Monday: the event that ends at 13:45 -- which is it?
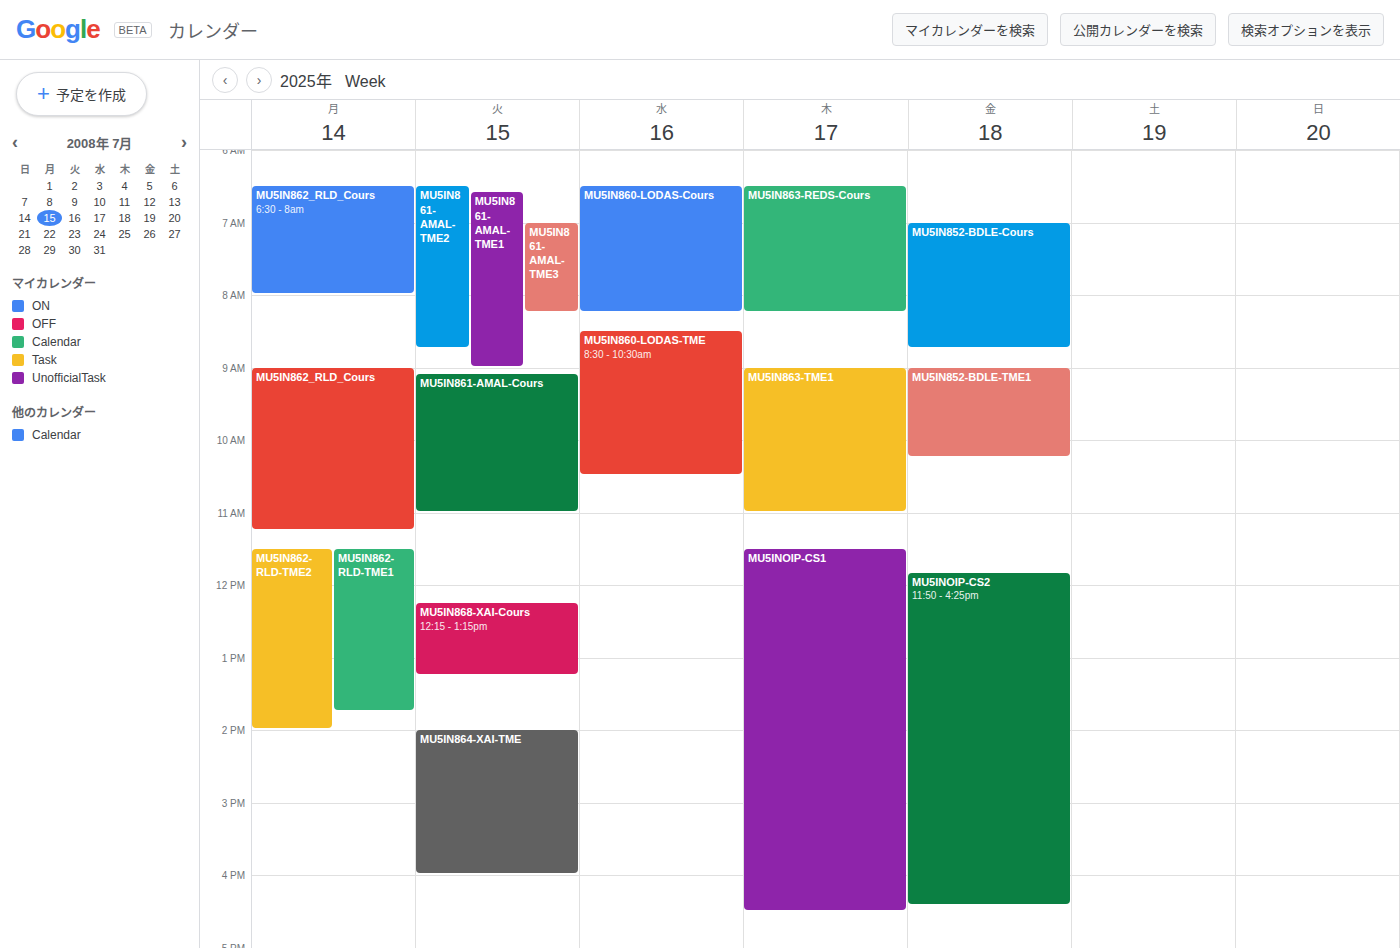
"MU5IN862-RLD-TME1"